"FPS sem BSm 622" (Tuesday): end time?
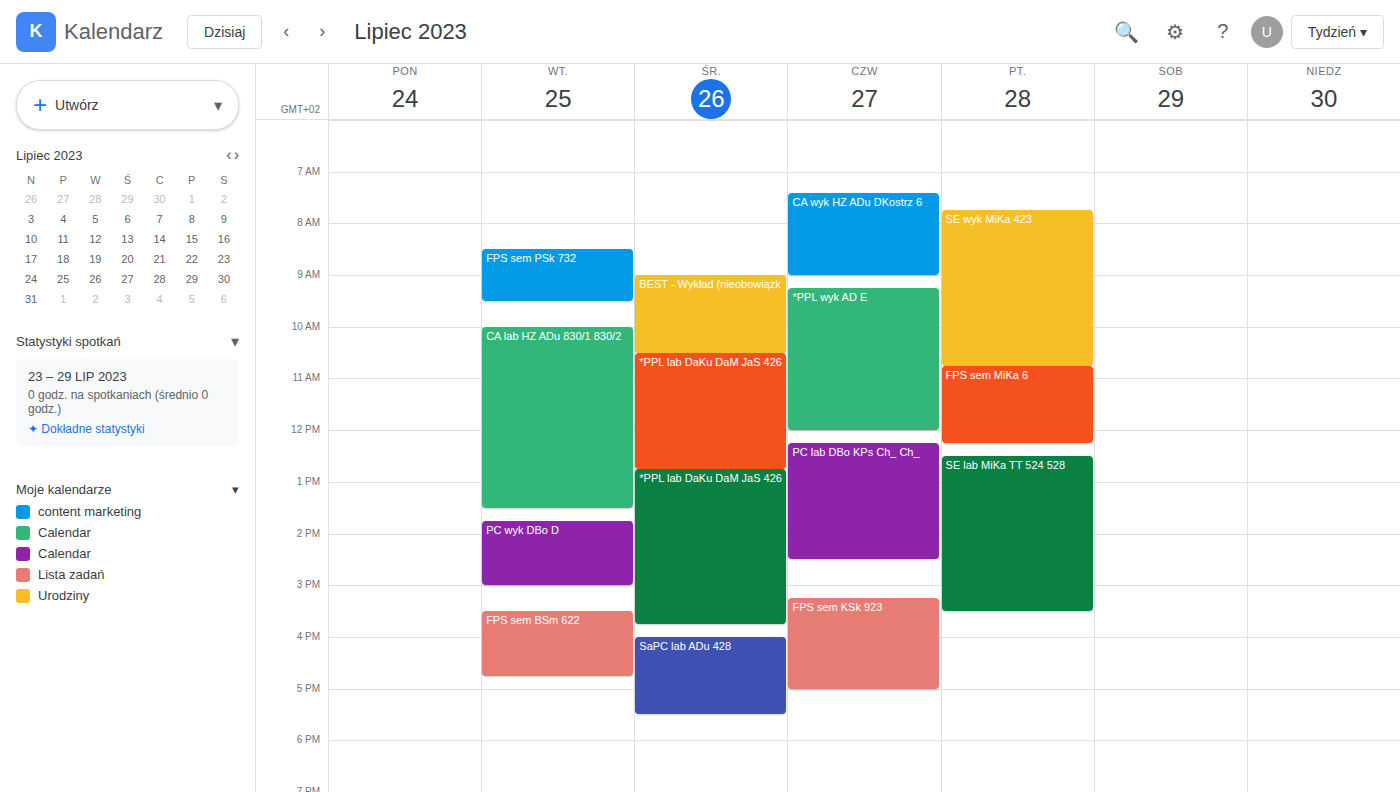
4:45 PM